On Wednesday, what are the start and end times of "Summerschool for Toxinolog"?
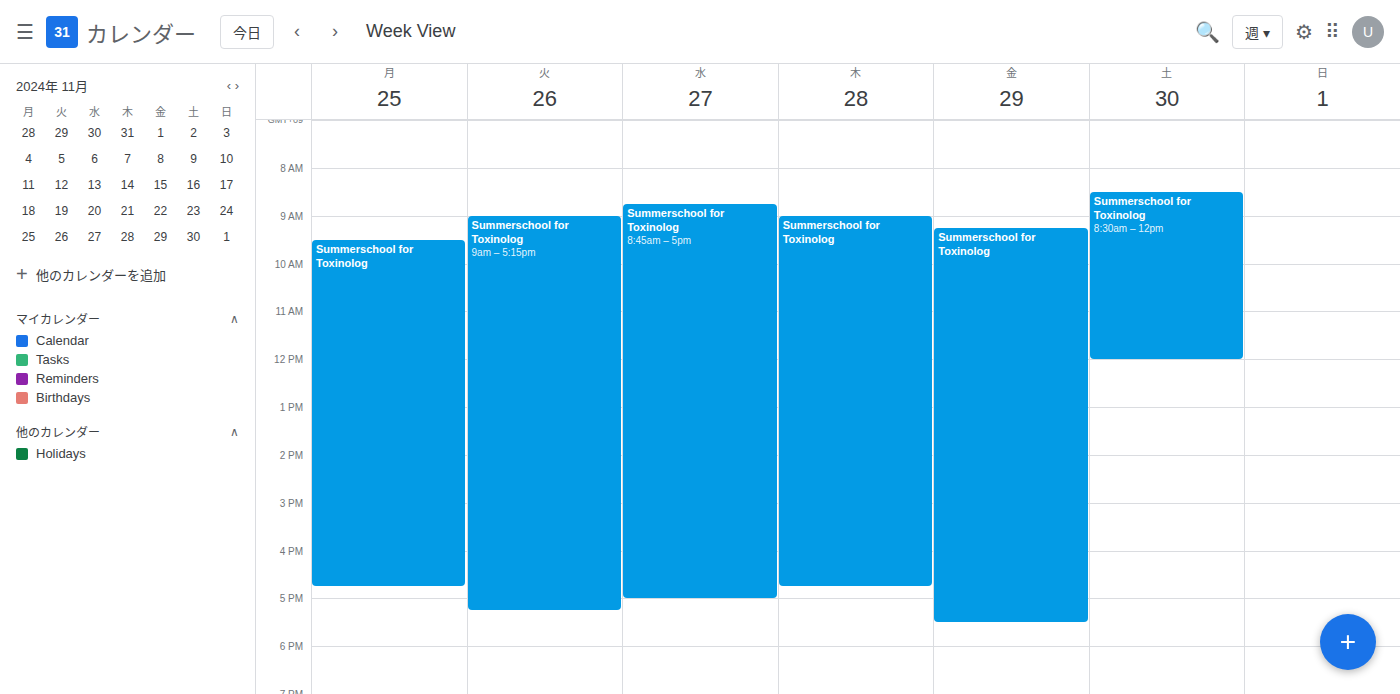
8:45 AM to 5:00 PM